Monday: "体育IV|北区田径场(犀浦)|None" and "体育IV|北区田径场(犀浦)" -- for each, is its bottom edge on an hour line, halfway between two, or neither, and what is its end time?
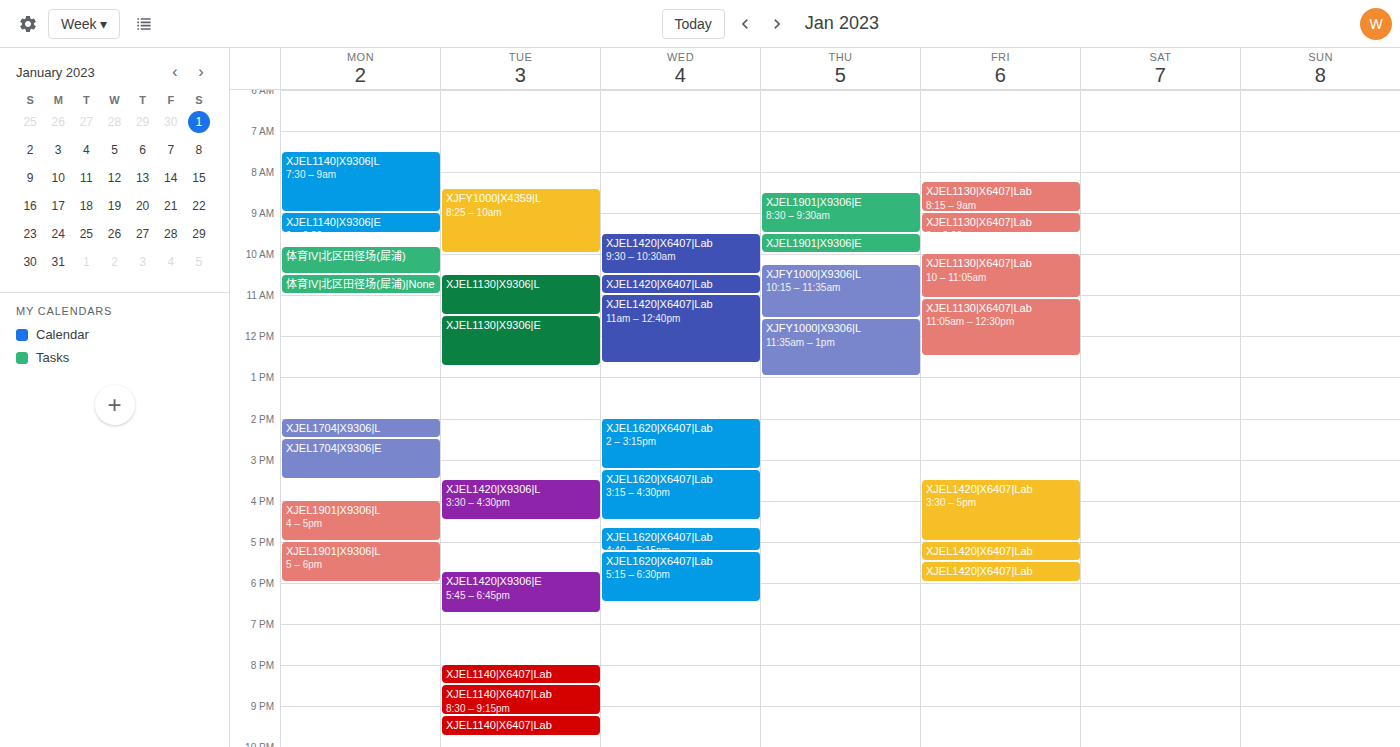
"体育IV|北区田径场(犀浦)|None": 11:00 AM, exactly on the 11 AM line. "体育IV|北区田径场(犀浦)": 10:30 AM, halfway between the 10 AM and 11 AM lines.